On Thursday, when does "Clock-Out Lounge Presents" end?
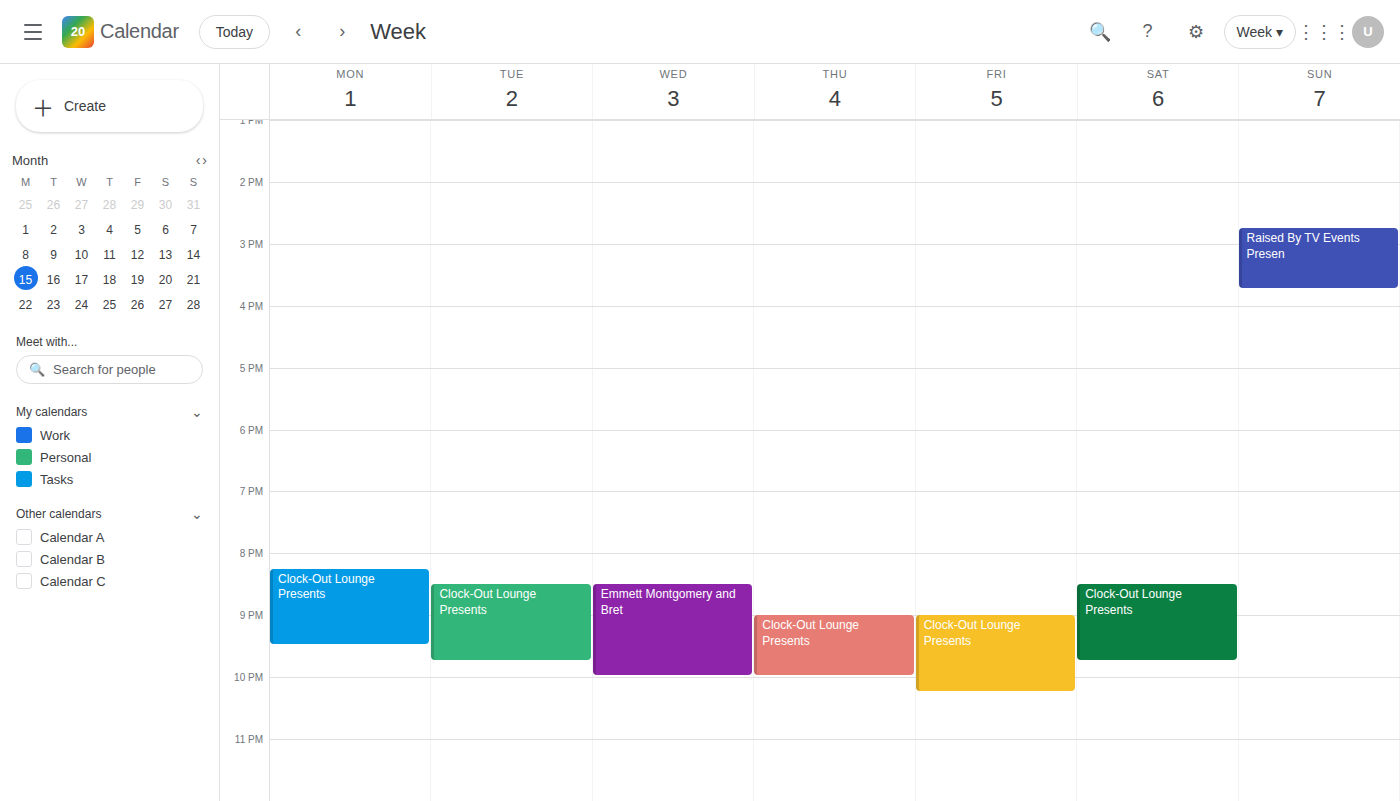
10:00 PM